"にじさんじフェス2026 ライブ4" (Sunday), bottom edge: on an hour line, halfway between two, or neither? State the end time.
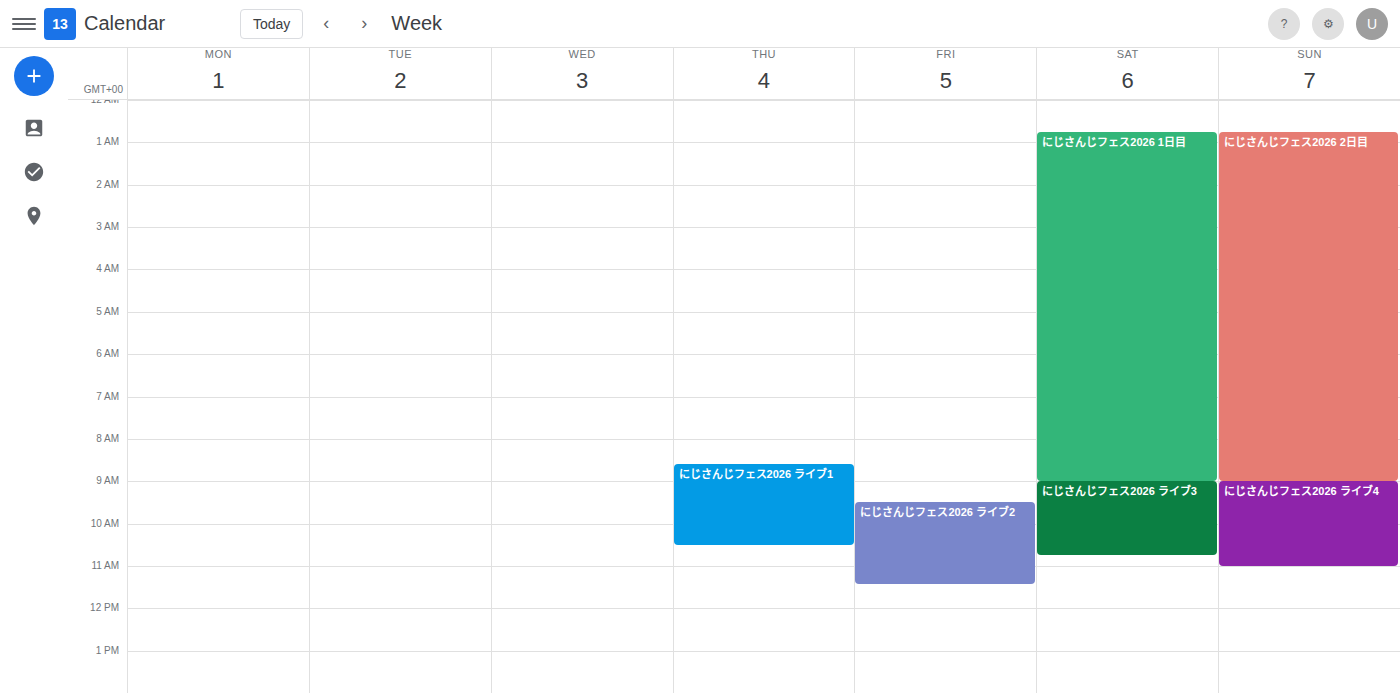
11:00 AM -- exactly on the 11 AM line.